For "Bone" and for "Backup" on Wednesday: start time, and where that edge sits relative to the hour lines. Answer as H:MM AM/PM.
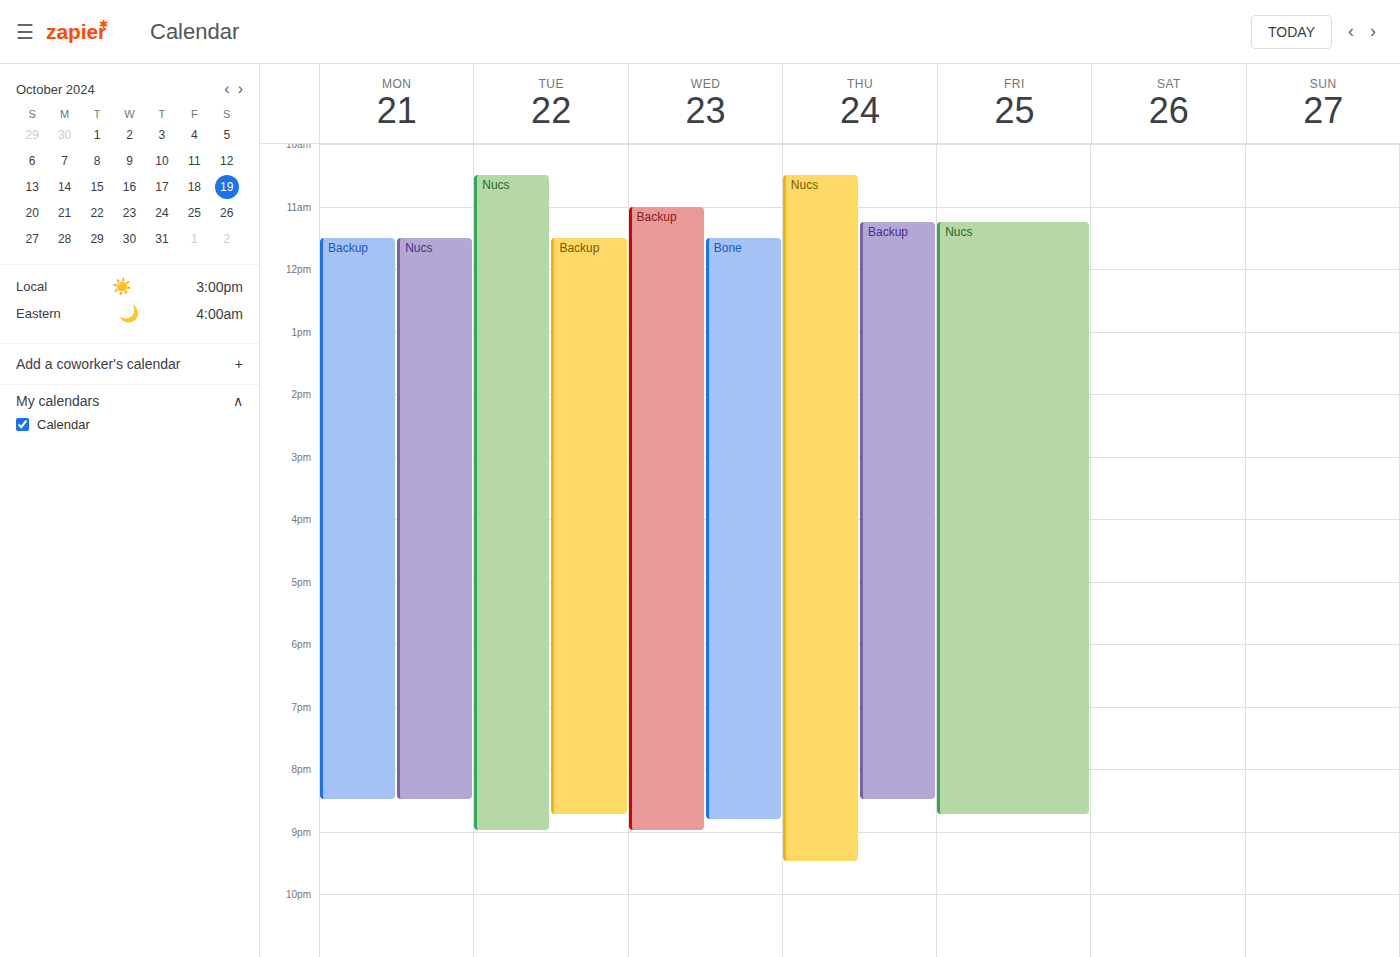
"Bone": 11:30 AM, halfway between the 11 AM and 12 PM lines. "Backup": 11:00 AM, exactly on the 11 AM line.